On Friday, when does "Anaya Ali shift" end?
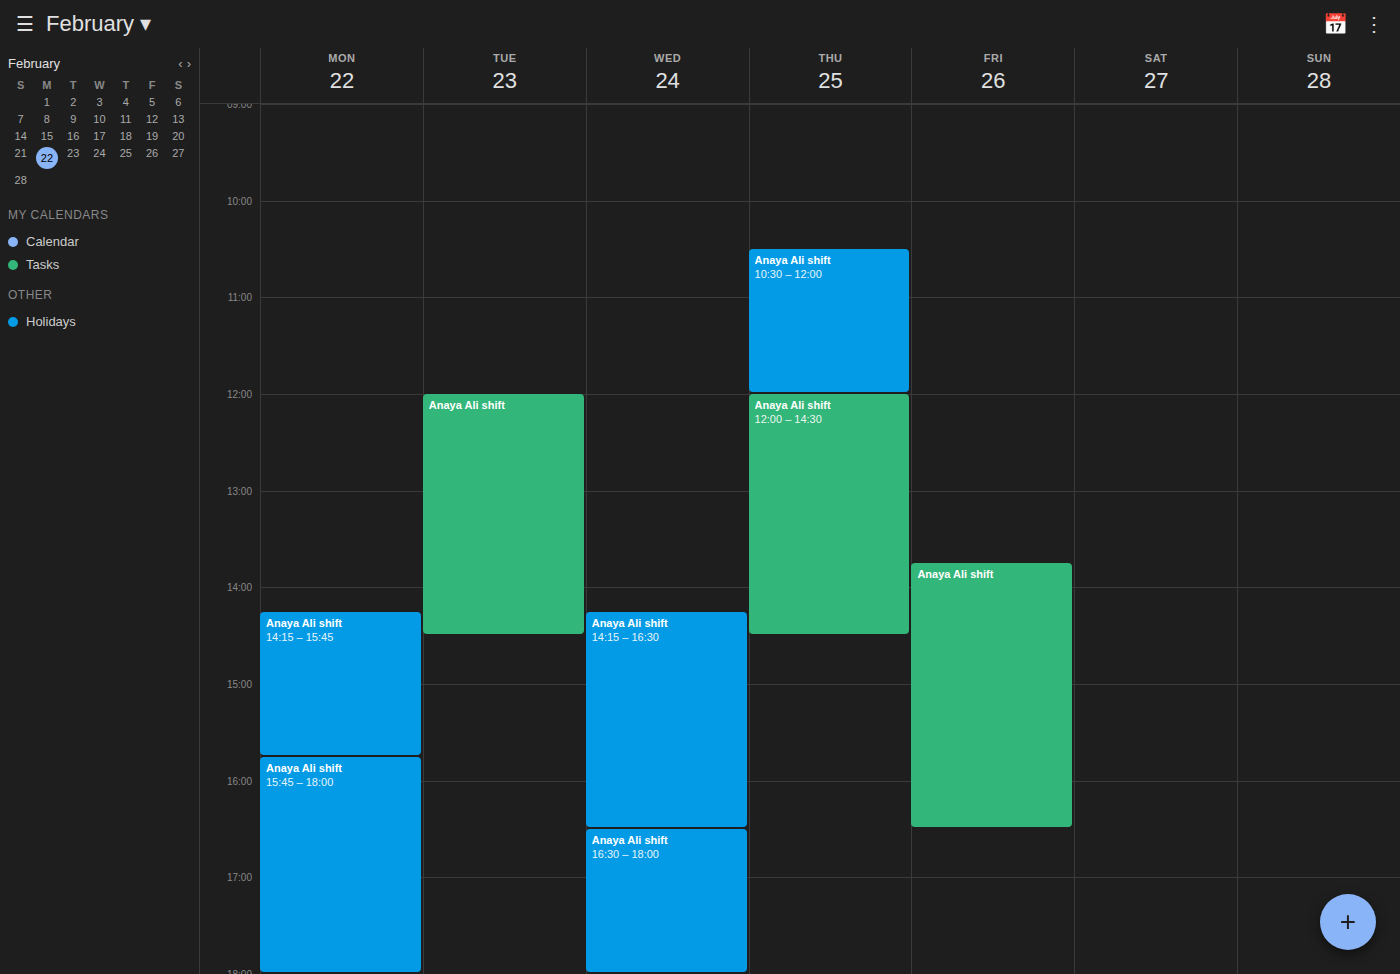
16:30